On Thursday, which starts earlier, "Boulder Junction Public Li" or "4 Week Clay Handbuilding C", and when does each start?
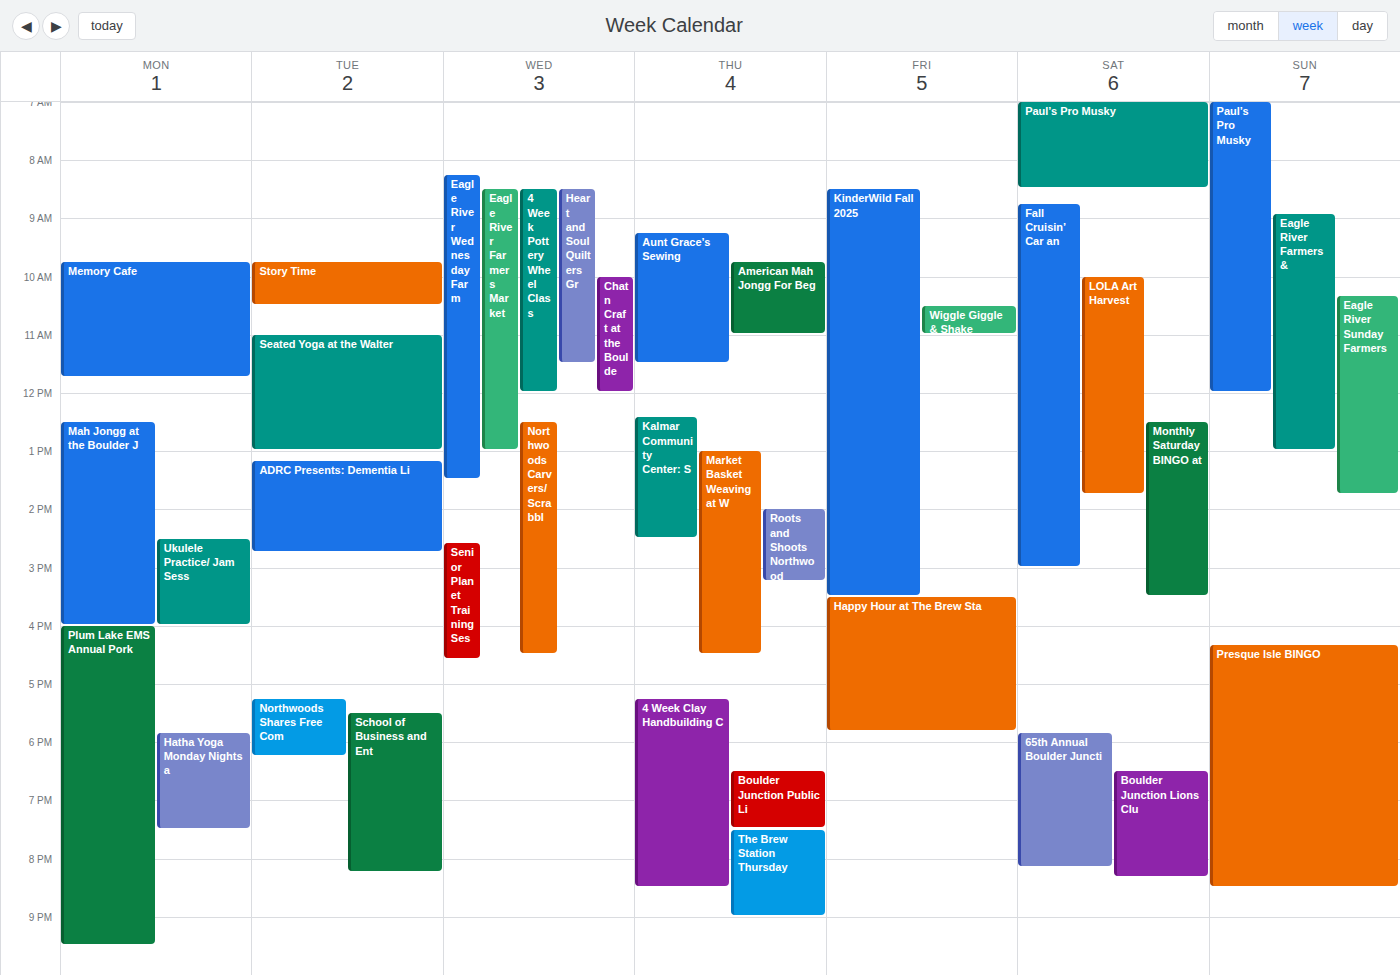
"4 Week Clay Handbuilding C" 5:15 PM; "Boulder Junction Public Li" 6:30 PM.